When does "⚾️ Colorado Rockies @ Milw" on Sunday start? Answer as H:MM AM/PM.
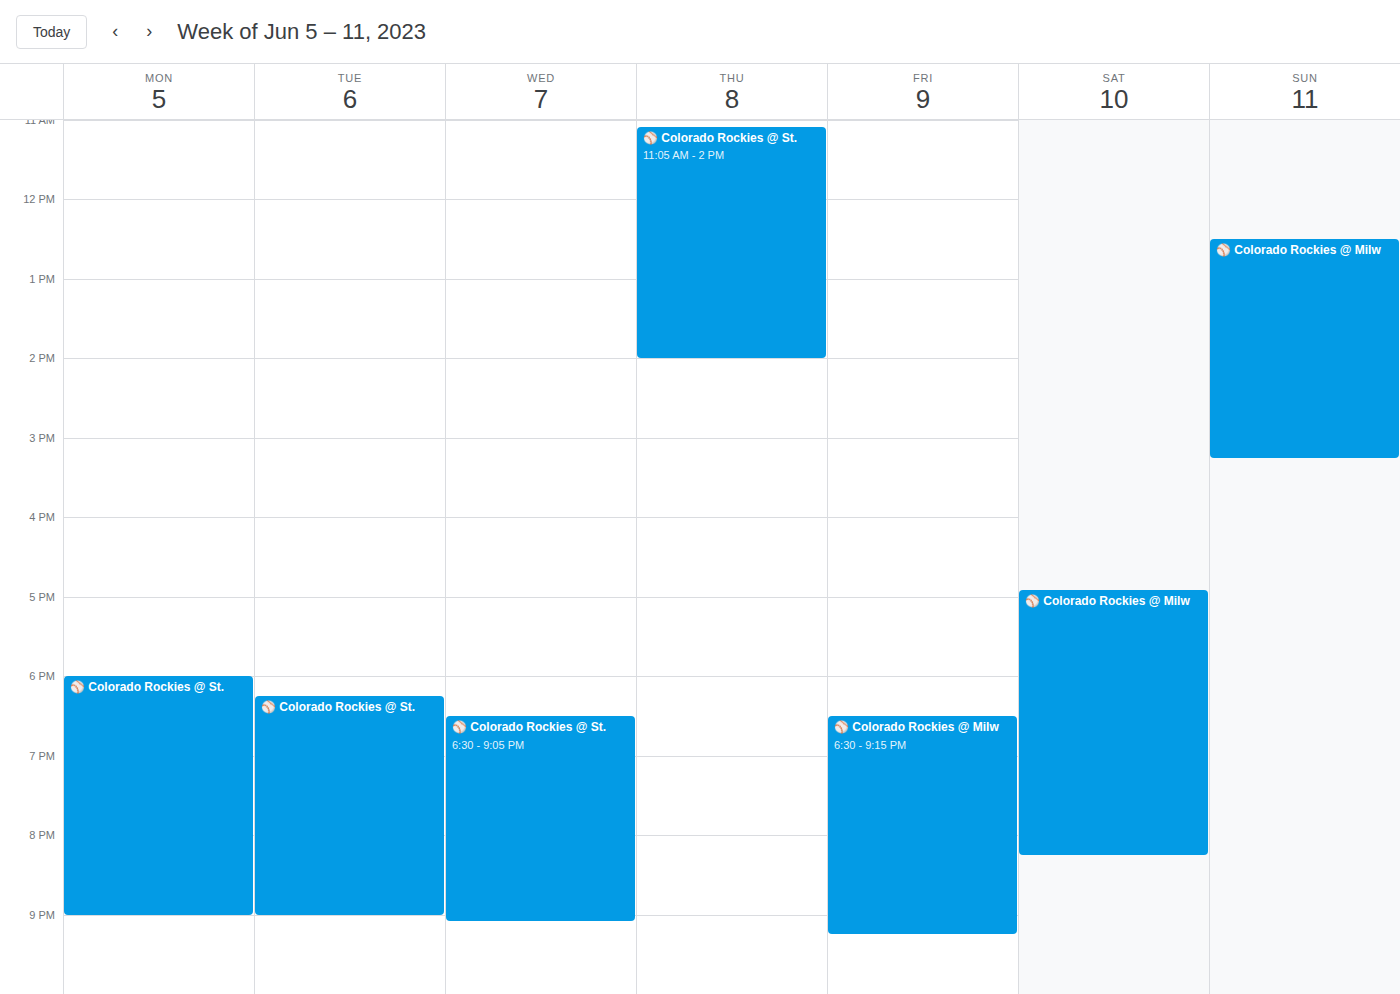
12:30 PM